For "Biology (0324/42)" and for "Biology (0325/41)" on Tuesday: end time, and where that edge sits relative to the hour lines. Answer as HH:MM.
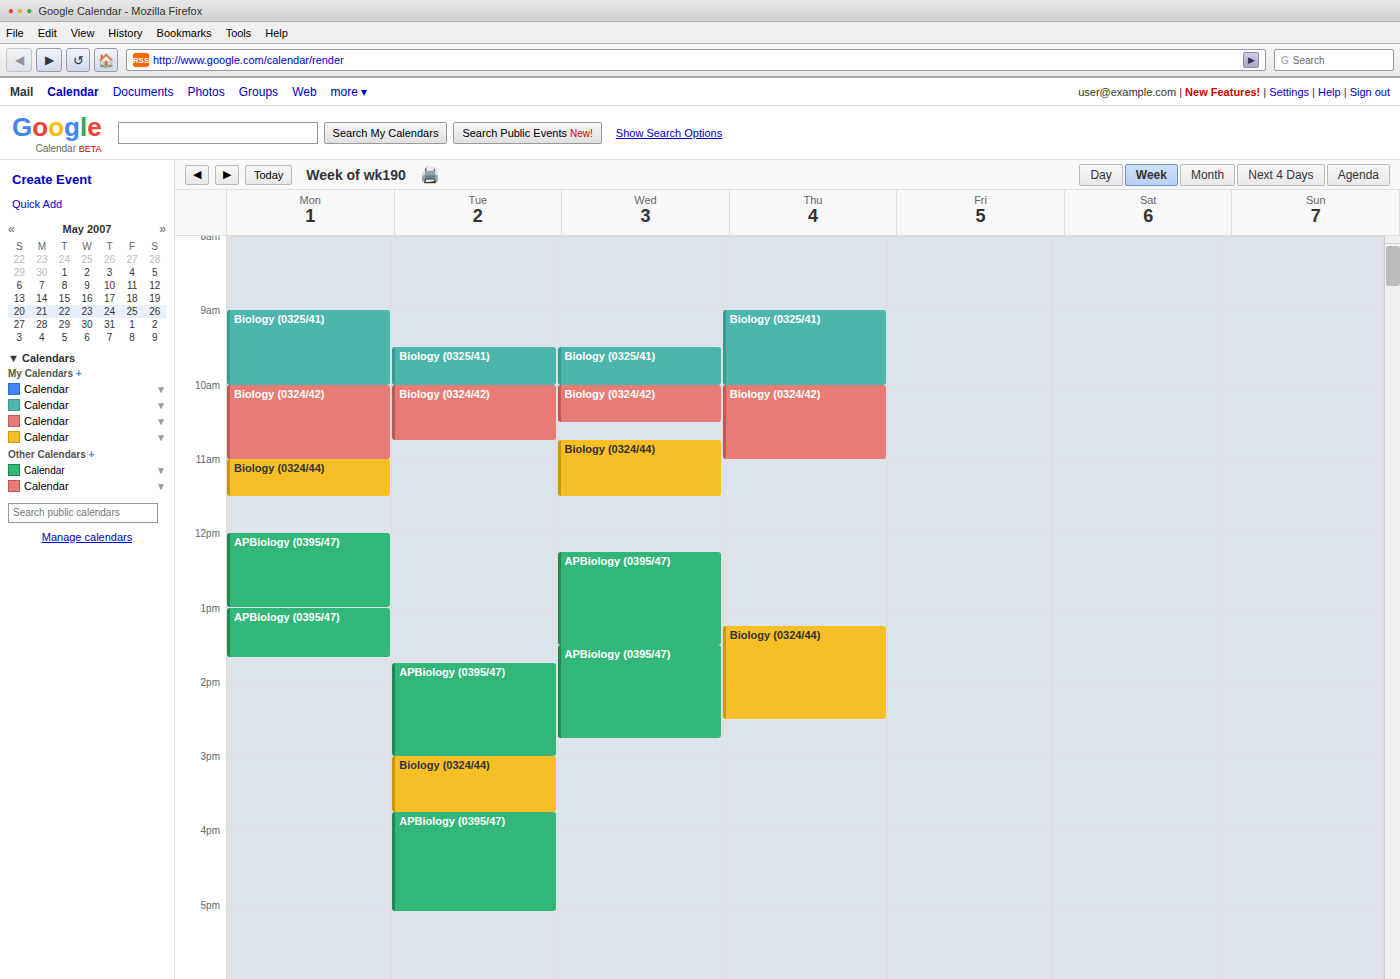
"Biology (0324/42)": 10:45, neither: three quarters of the way from the 10:00 line to the 11:00 line. "Biology (0325/41)": 10:00, exactly on the 10:00 line.